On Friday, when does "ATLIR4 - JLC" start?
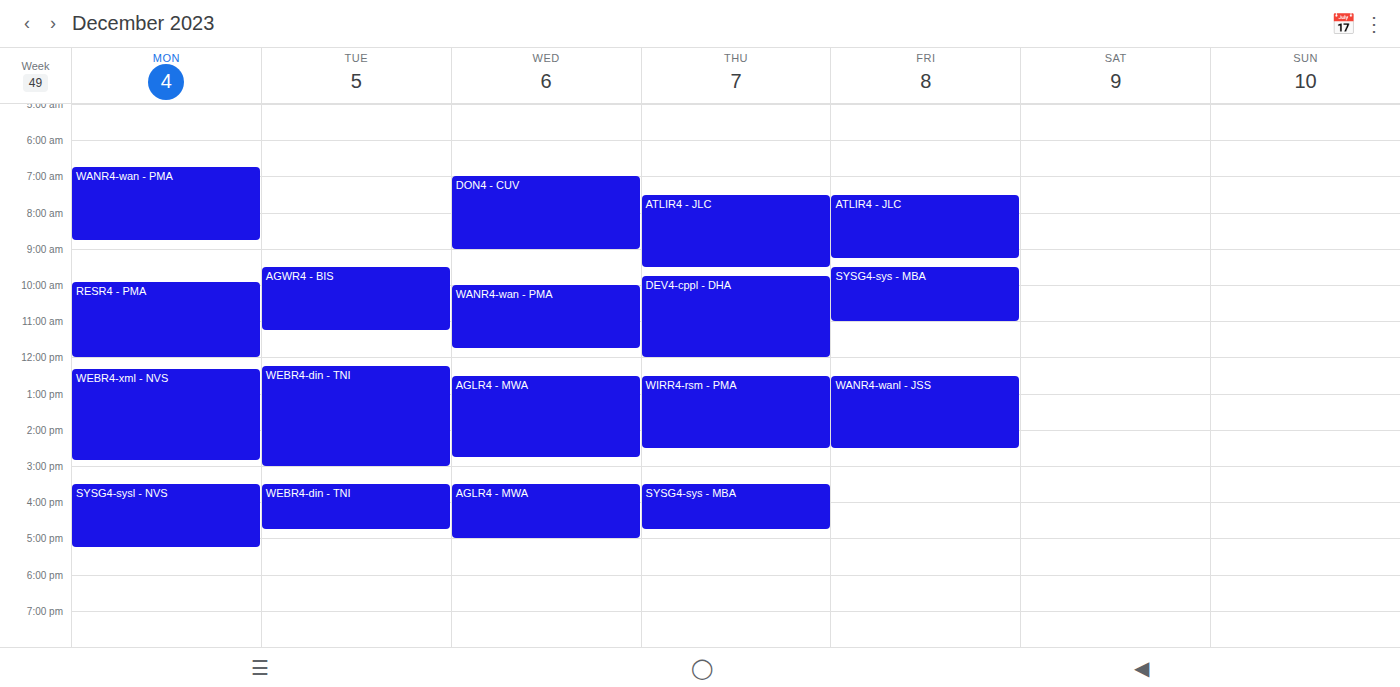
7:30 AM